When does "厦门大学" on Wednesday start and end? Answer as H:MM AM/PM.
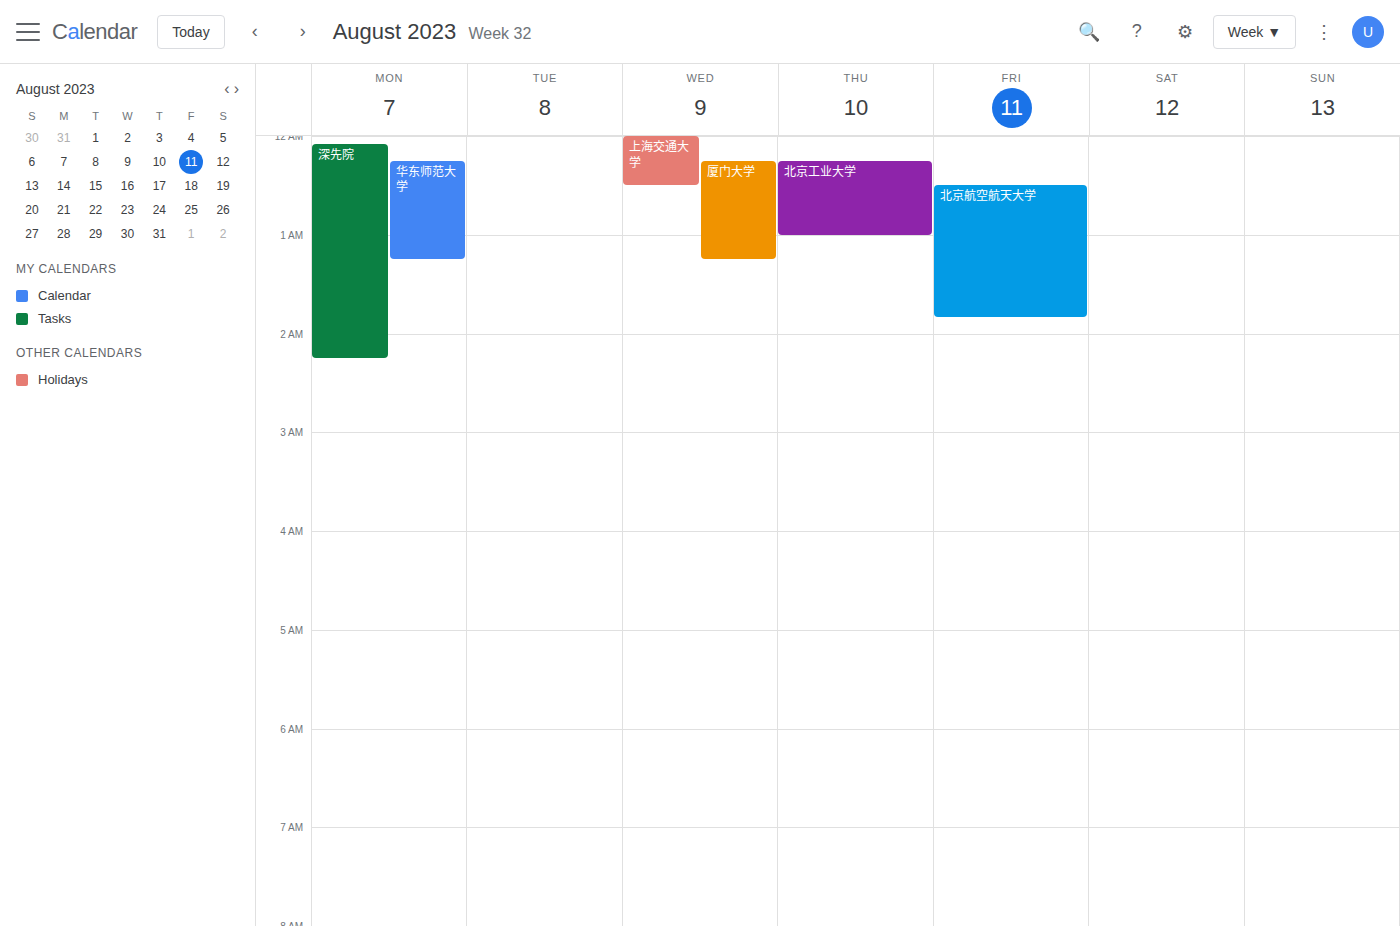
12:15 AM to 1:15 AM